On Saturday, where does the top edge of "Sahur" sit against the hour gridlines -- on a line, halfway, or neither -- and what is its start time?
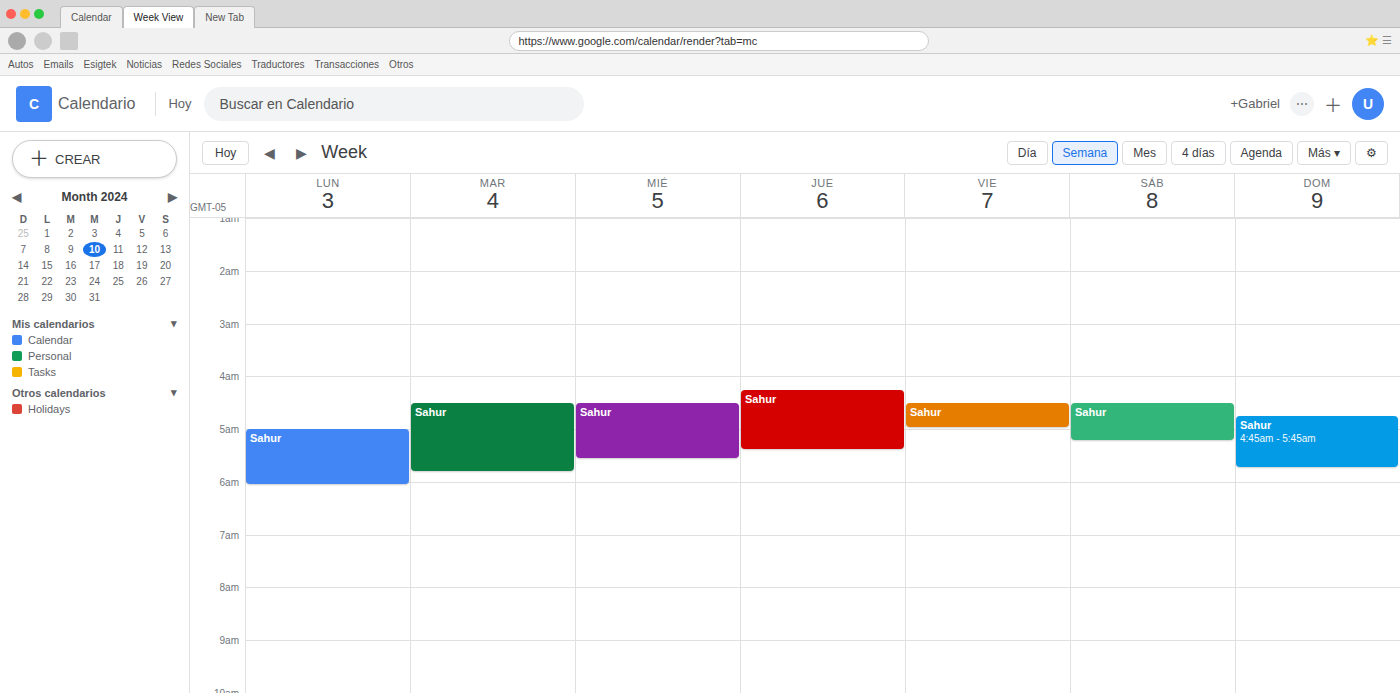
4:30 AM -- halfway between the 4 AM and 5 AM lines.